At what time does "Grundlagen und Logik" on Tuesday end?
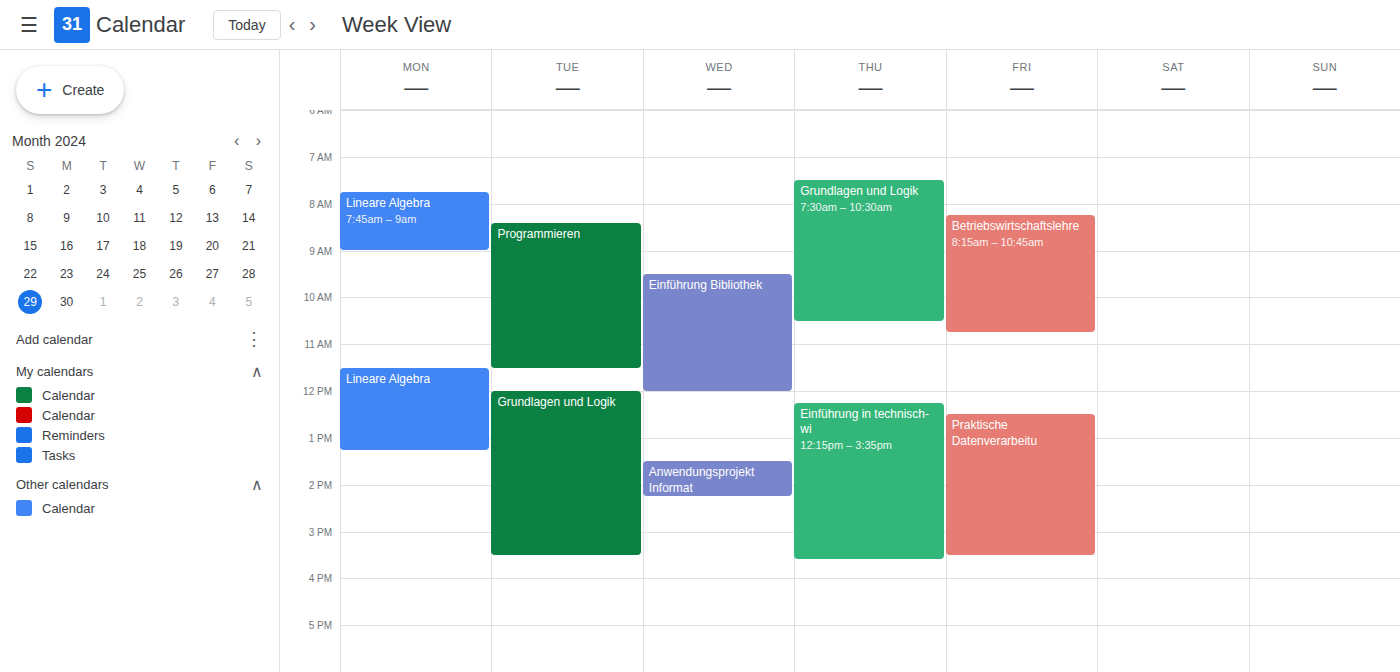
3:30 PM